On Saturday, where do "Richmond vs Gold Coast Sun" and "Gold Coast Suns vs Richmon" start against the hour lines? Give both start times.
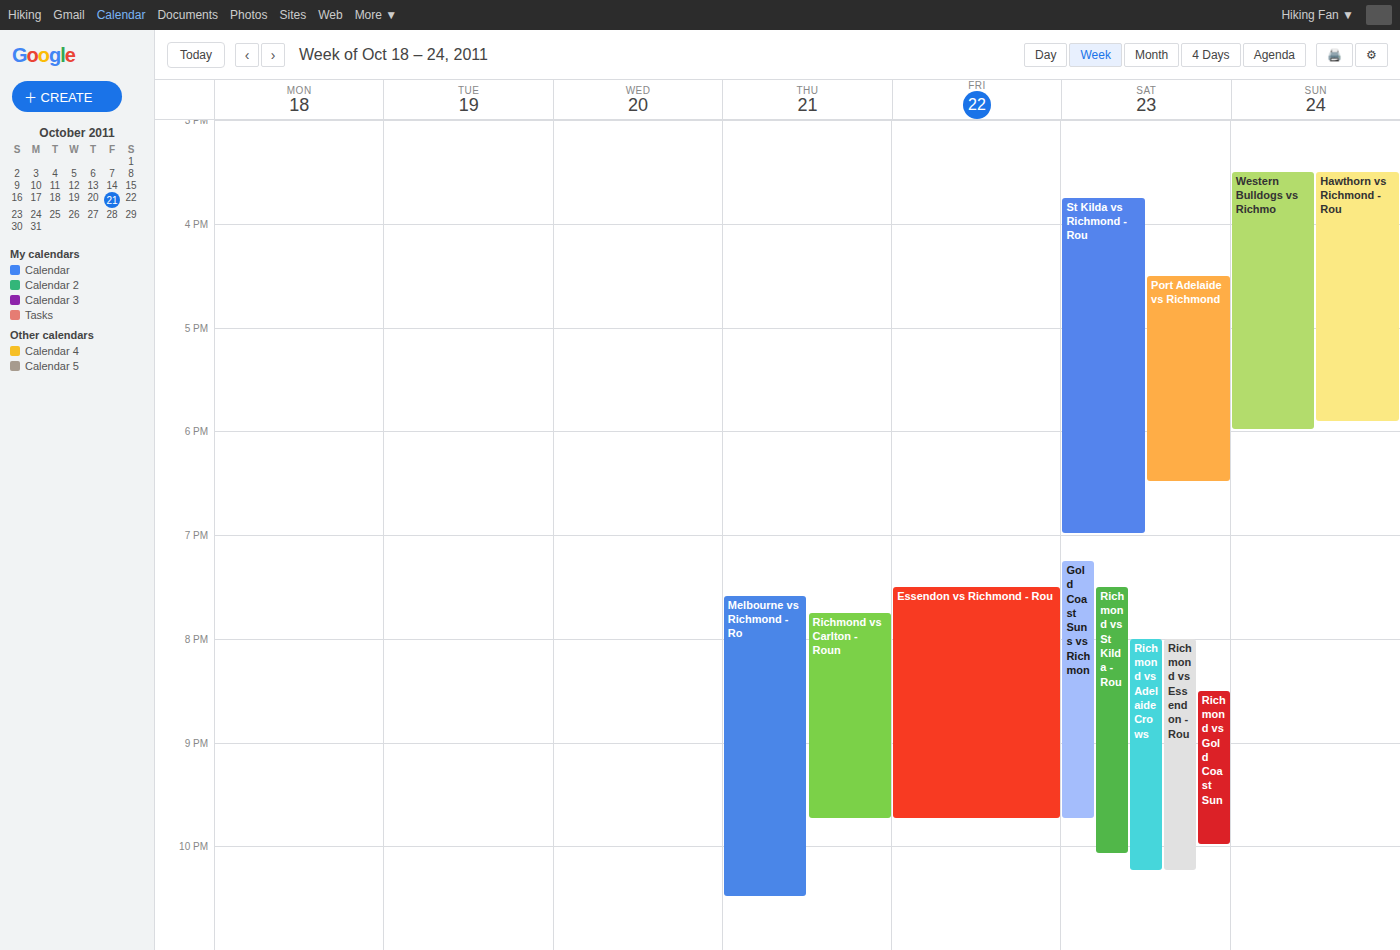
"Richmond vs Gold Coast Sun": 8:30 PM, halfway between the 8 PM and 9 PM lines. "Gold Coast Suns vs Richmon": 7:15 PM, neither: a quarter of the way from the 7 PM line to the 8 PM line.